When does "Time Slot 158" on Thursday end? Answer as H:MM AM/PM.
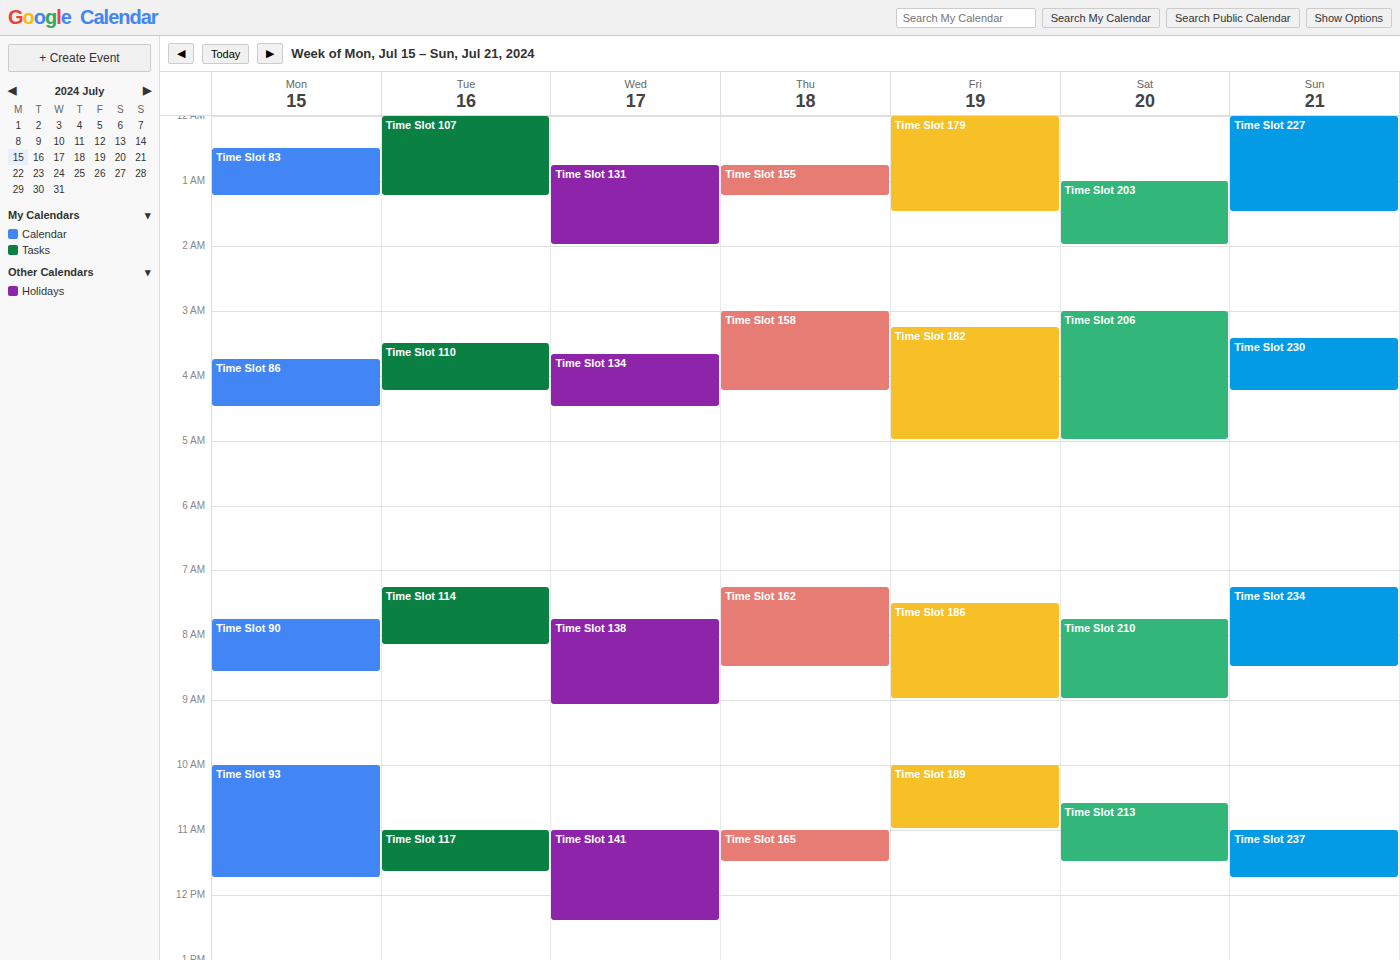
4:15 AM